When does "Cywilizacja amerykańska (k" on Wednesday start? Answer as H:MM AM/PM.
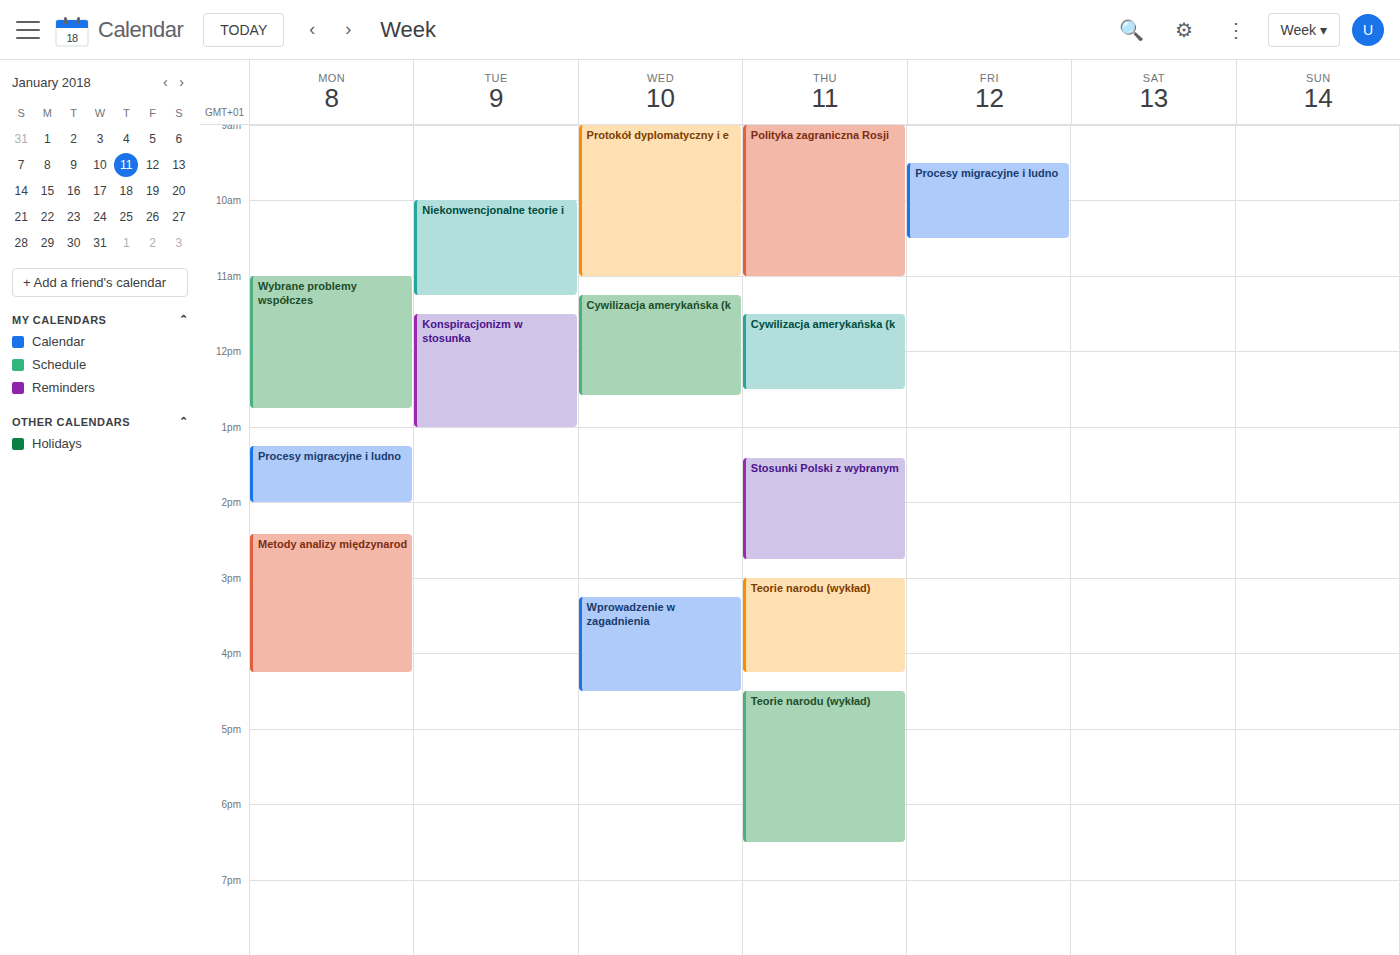
11:15 AM